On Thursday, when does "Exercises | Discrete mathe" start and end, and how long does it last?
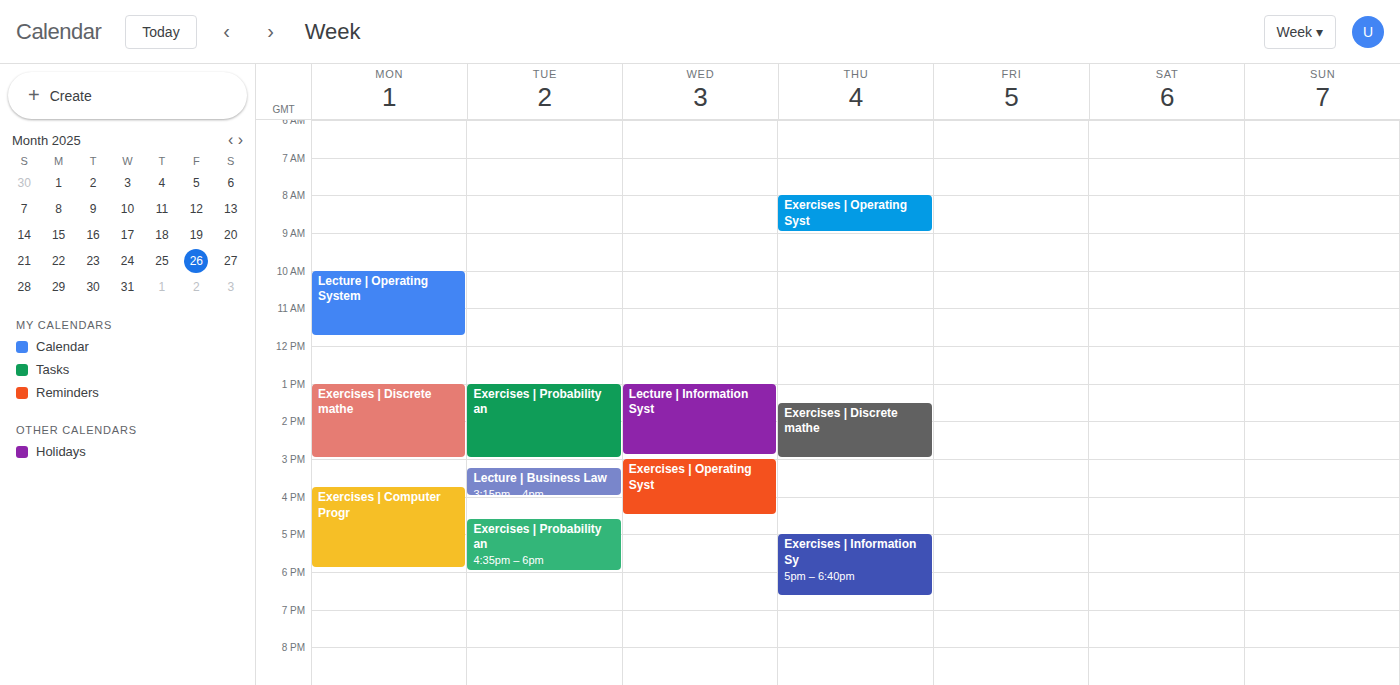
1:30 PM to 3:00 PM, 1 hour 30 minutes